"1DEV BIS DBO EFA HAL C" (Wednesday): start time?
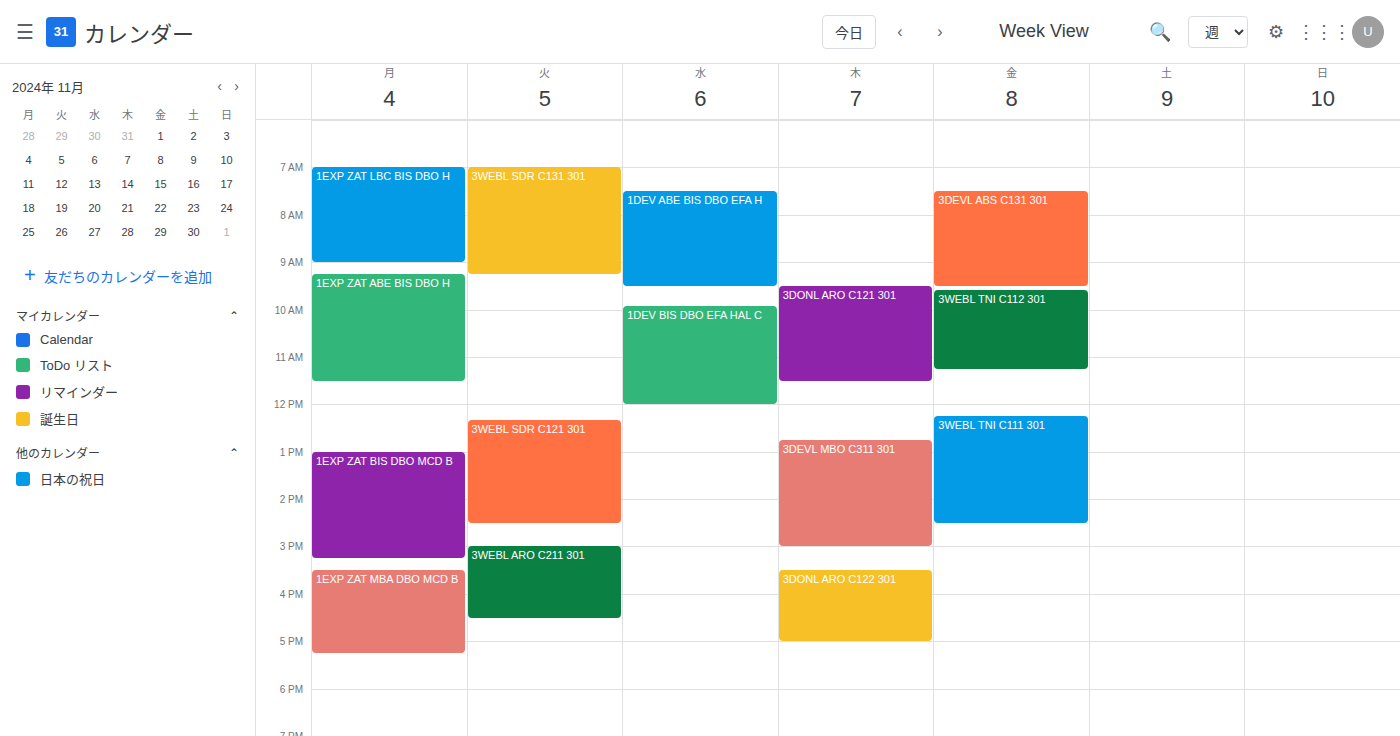
9:55 AM